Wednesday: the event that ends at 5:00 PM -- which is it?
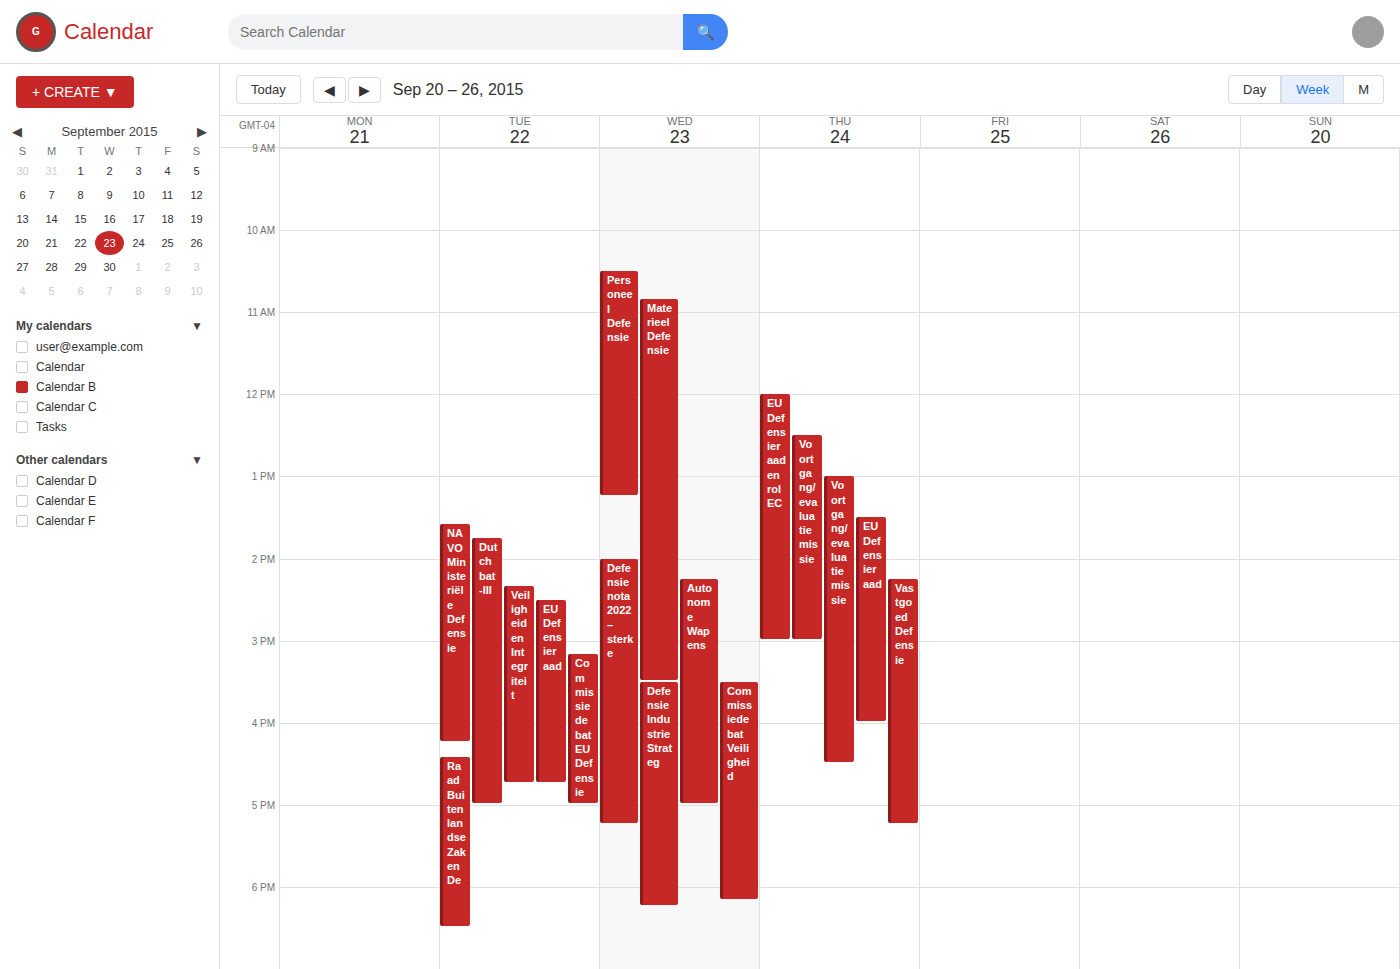
"Autonome Wapens"